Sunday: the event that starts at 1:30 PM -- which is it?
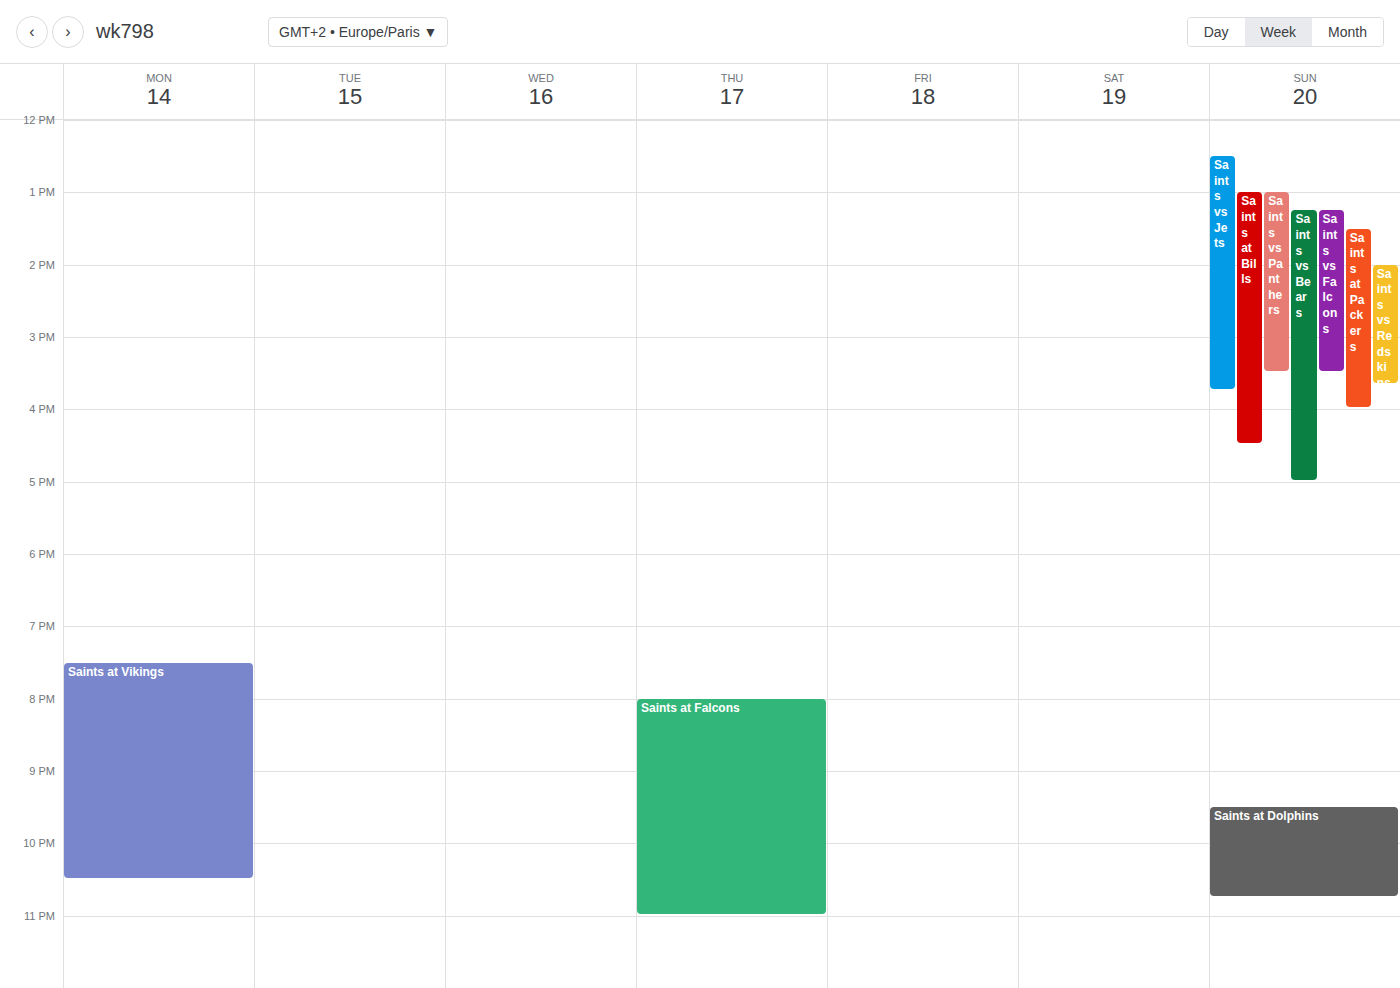
"Saints at Packers"